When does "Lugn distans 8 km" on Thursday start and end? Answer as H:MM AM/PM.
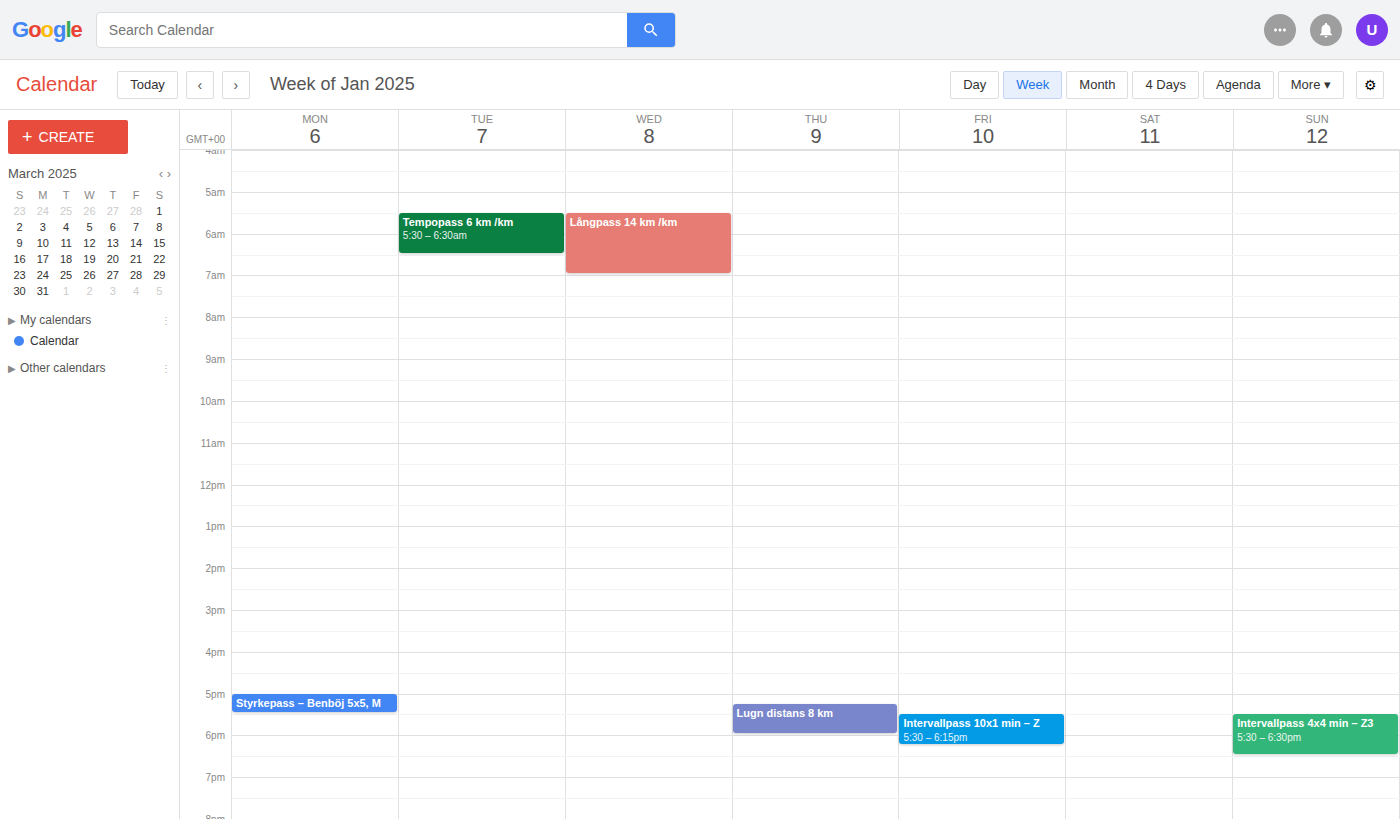
5:15 PM to 6:00 PM